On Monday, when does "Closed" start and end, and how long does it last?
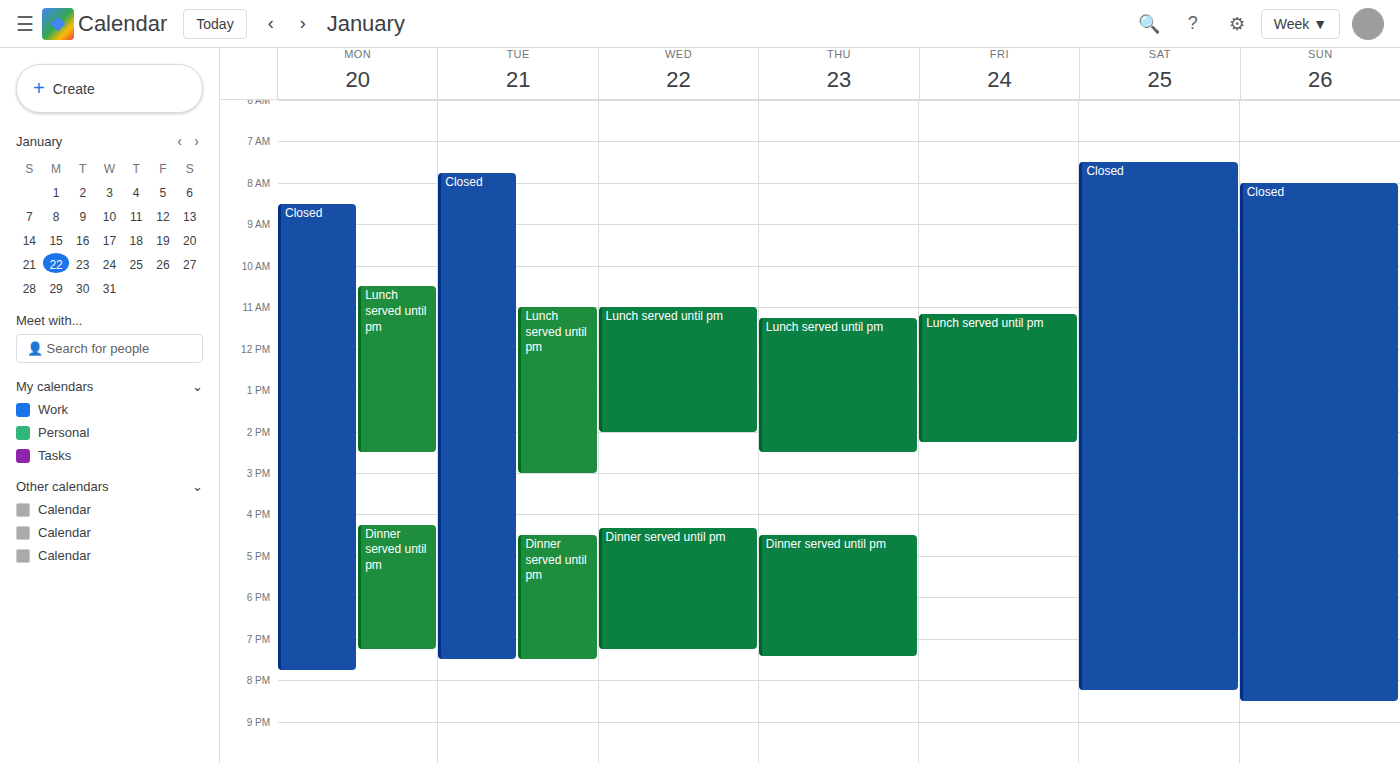
8:30 AM to 7:45 PM, 11 hours 15 minutes